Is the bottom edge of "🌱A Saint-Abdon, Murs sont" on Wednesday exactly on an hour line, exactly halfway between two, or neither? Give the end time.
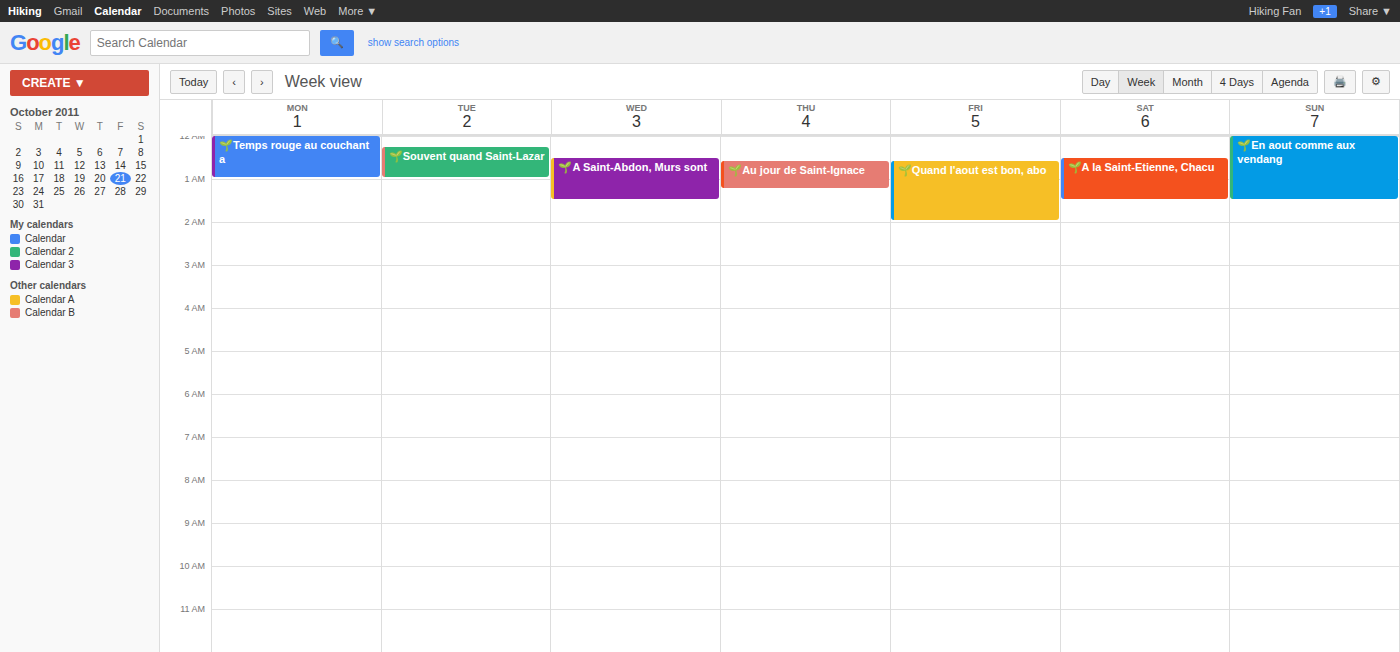
1:30 AM -- halfway between the 1 AM and 2 AM lines.